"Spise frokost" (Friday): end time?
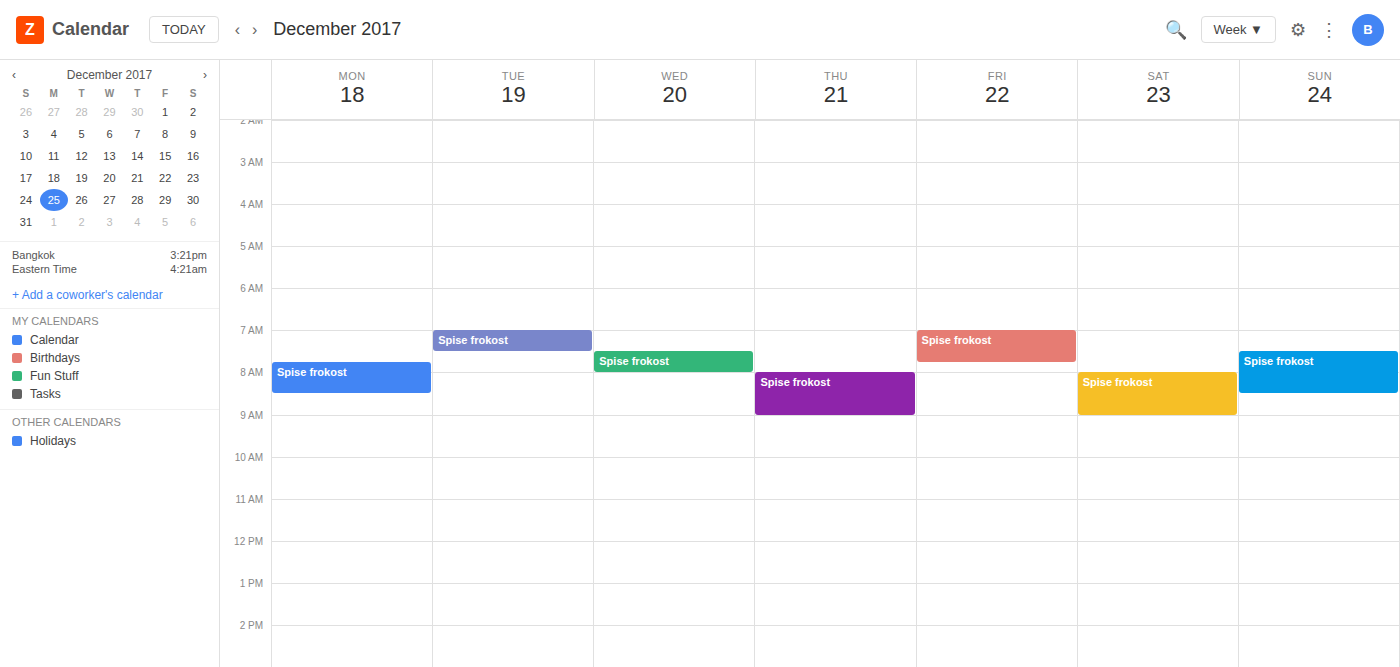
7:45 AM